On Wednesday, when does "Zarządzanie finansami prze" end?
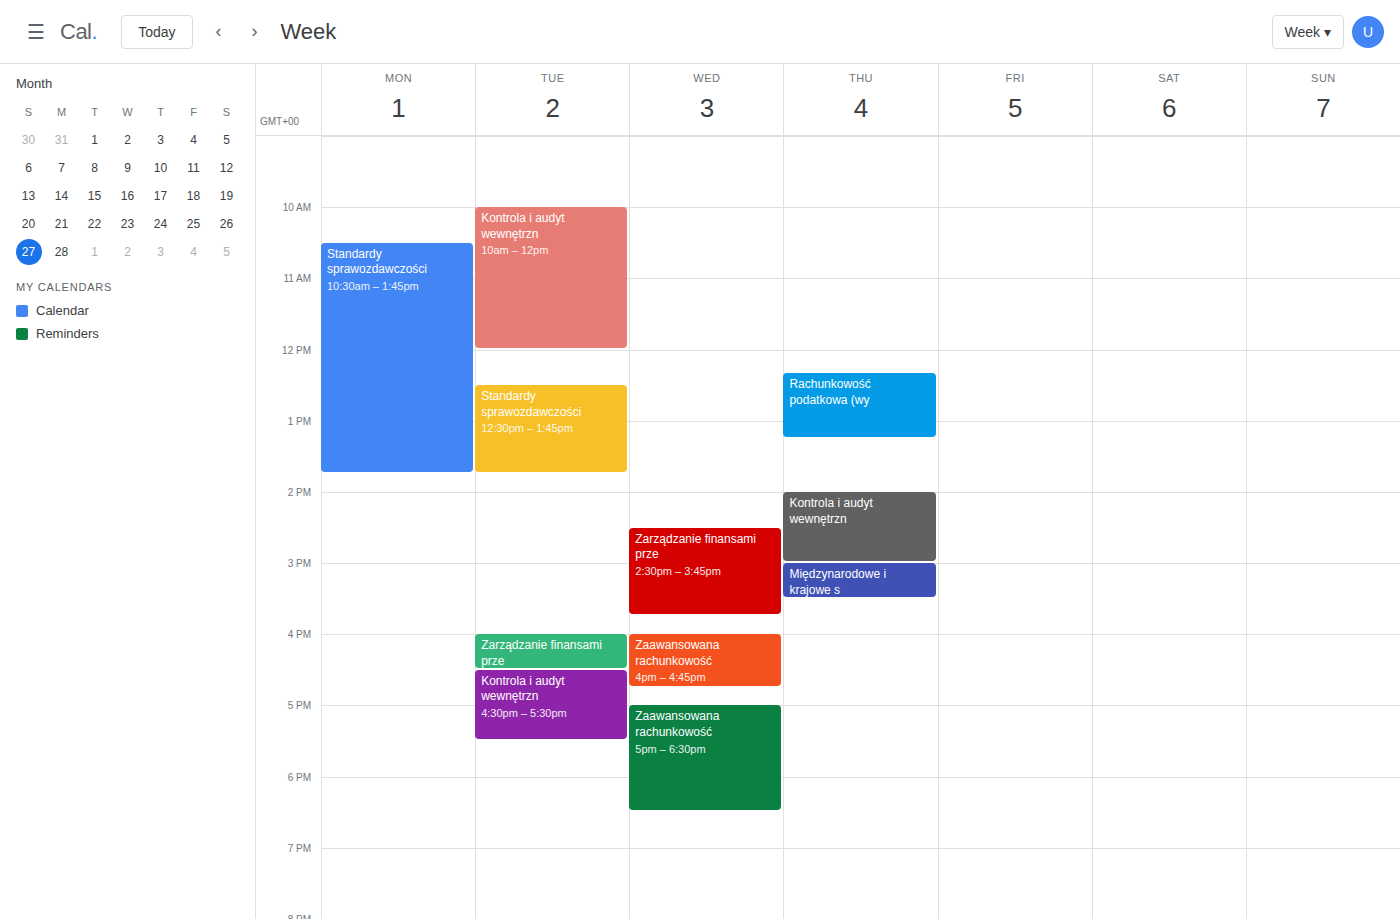
3:45 PM